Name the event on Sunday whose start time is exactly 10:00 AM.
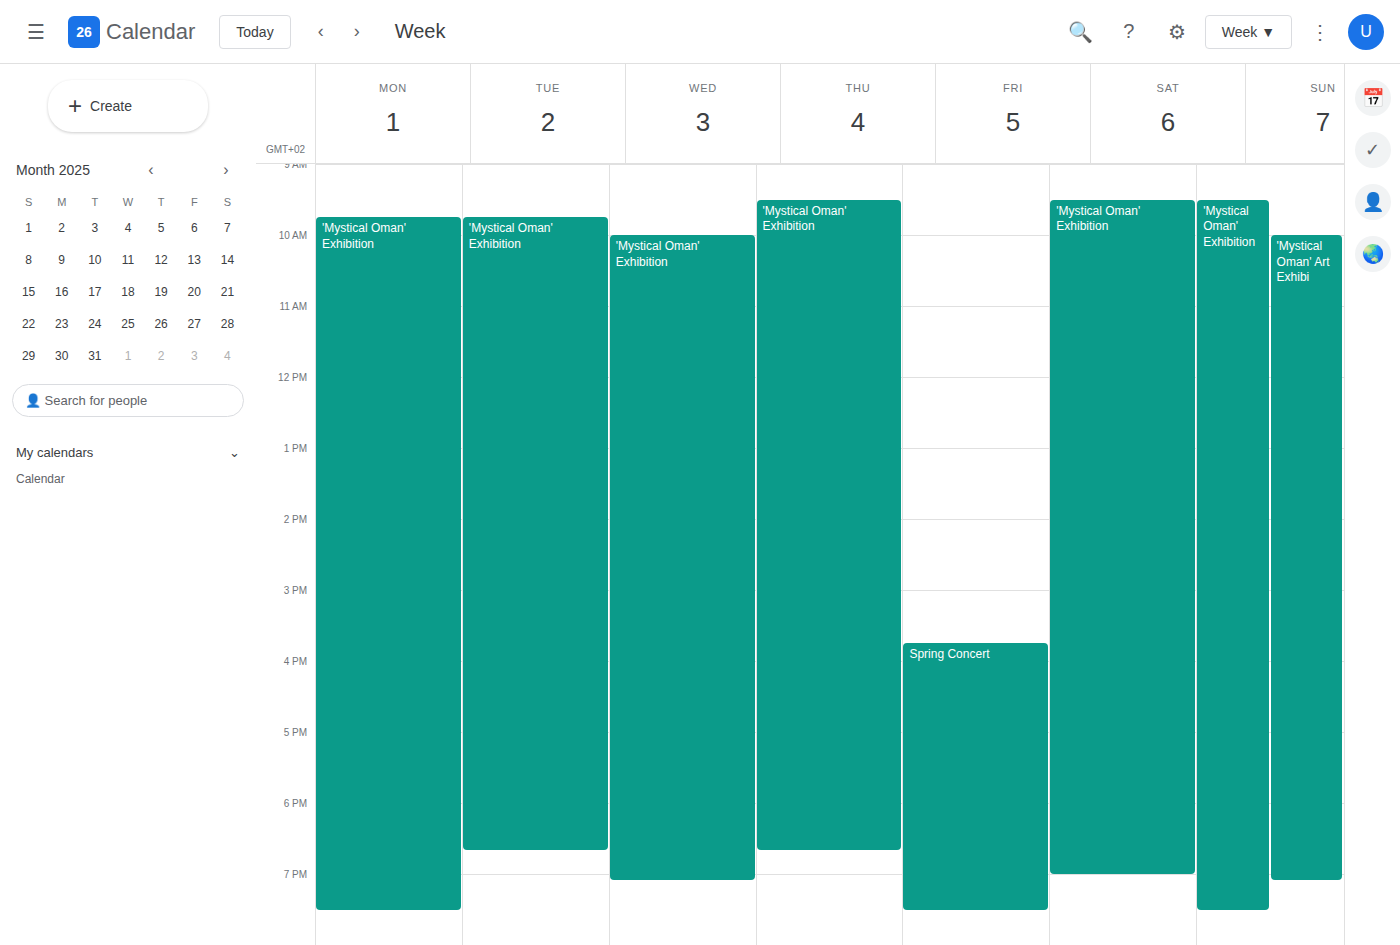
"'Mystical Oman' Art Exhibi"